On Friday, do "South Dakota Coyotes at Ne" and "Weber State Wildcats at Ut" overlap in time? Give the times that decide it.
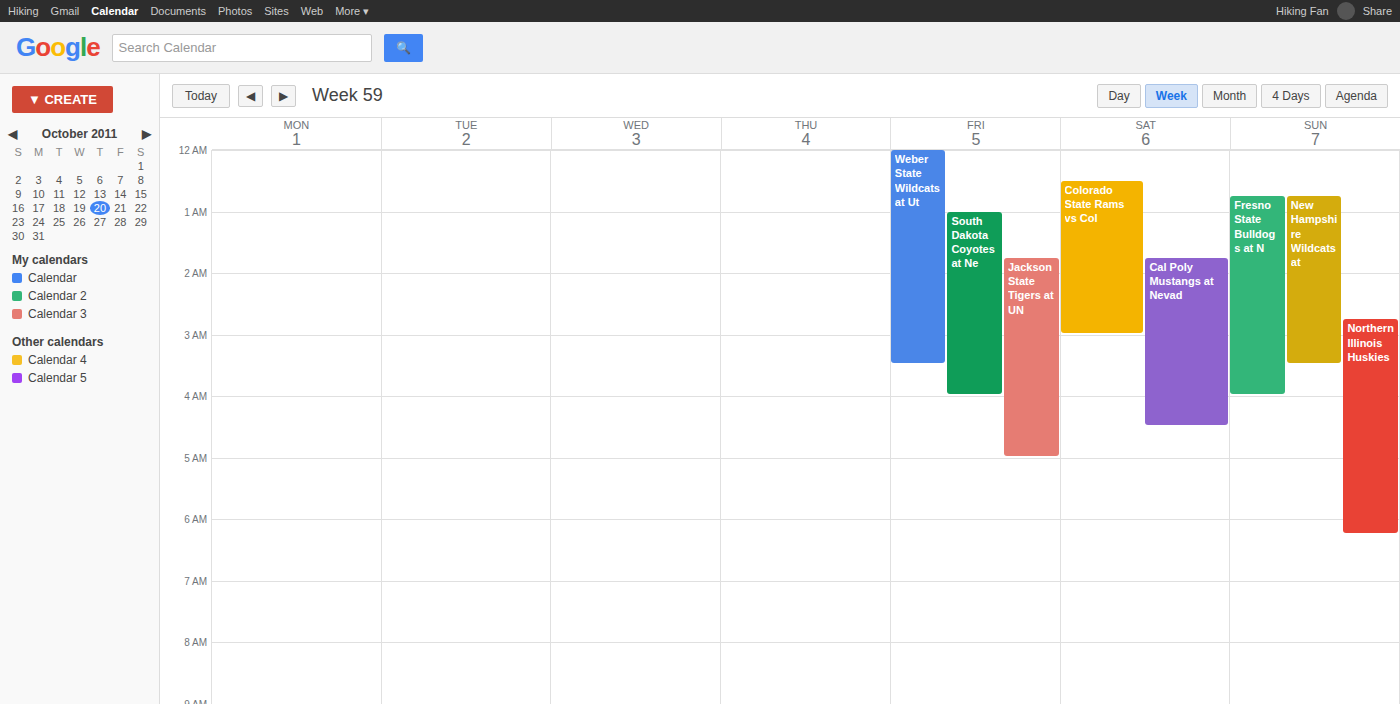
"South Dakota Coyotes at Ne" starts at 1:00 AM, before "Weber State Wildcats at Ut" ends at 3:30 AM -- they overlap.